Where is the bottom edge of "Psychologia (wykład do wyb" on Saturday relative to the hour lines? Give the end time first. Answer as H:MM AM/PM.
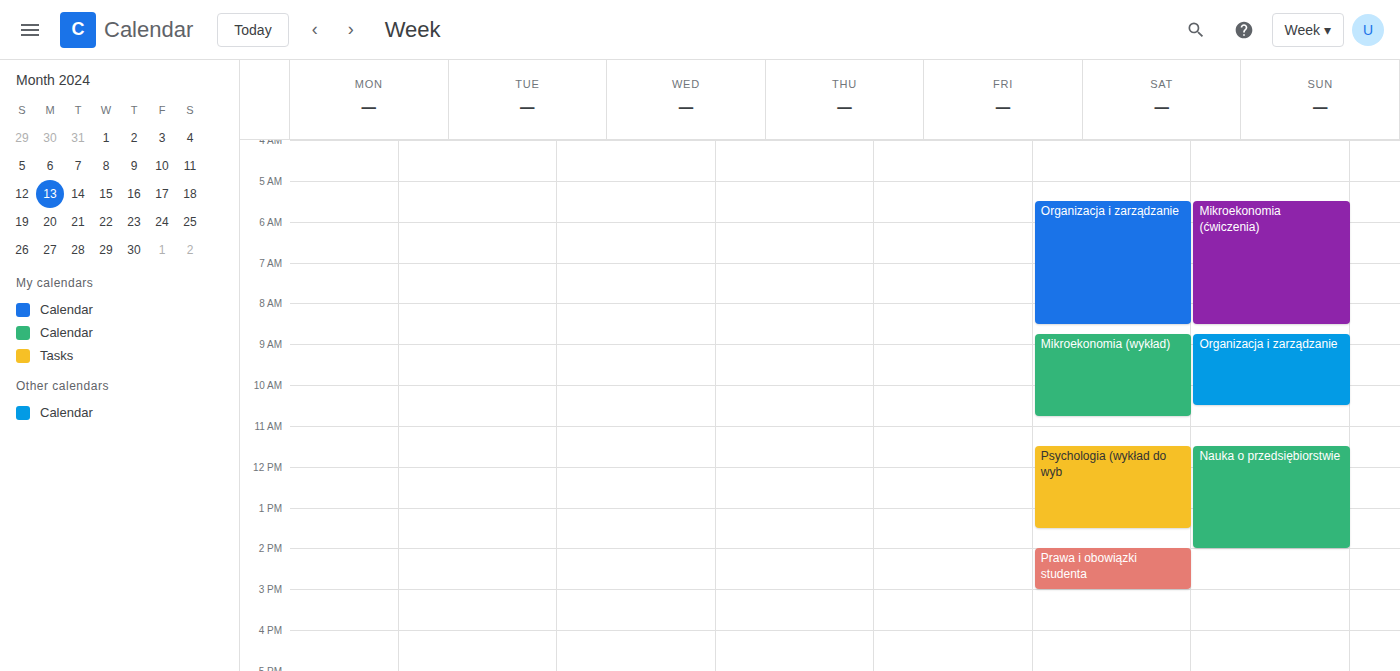
1:30 PM -- halfway between the 1 PM and 2 PM lines.